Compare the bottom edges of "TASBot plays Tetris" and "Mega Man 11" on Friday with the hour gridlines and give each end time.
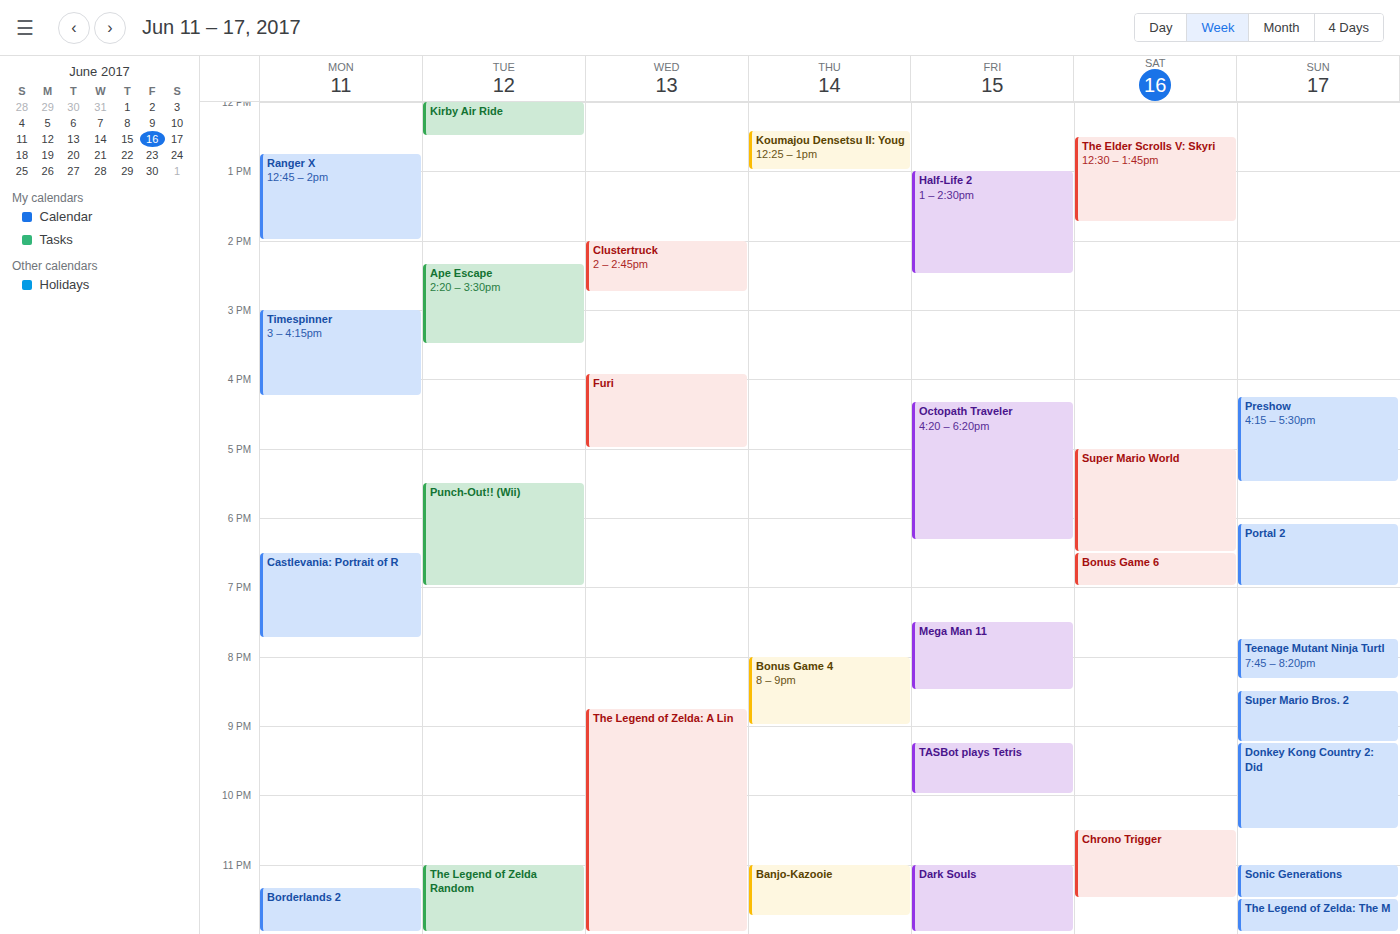
"TASBot plays Tetris": 10:00 PM, exactly on the 10 PM line. "Mega Man 11": 8:30 PM, halfway between the 8 PM and 9 PM lines.